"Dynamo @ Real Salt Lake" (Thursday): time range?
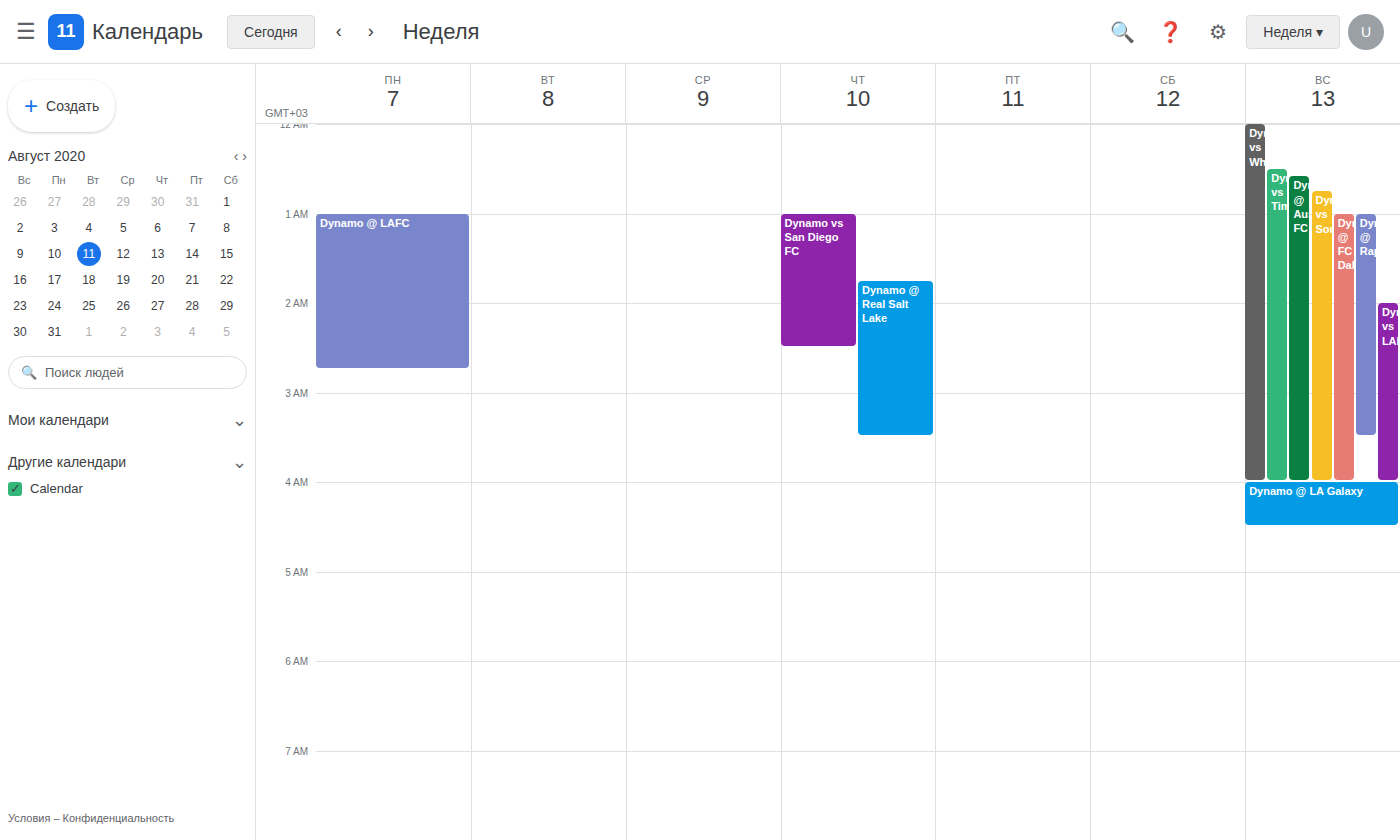
1:45 AM to 3:30 AM